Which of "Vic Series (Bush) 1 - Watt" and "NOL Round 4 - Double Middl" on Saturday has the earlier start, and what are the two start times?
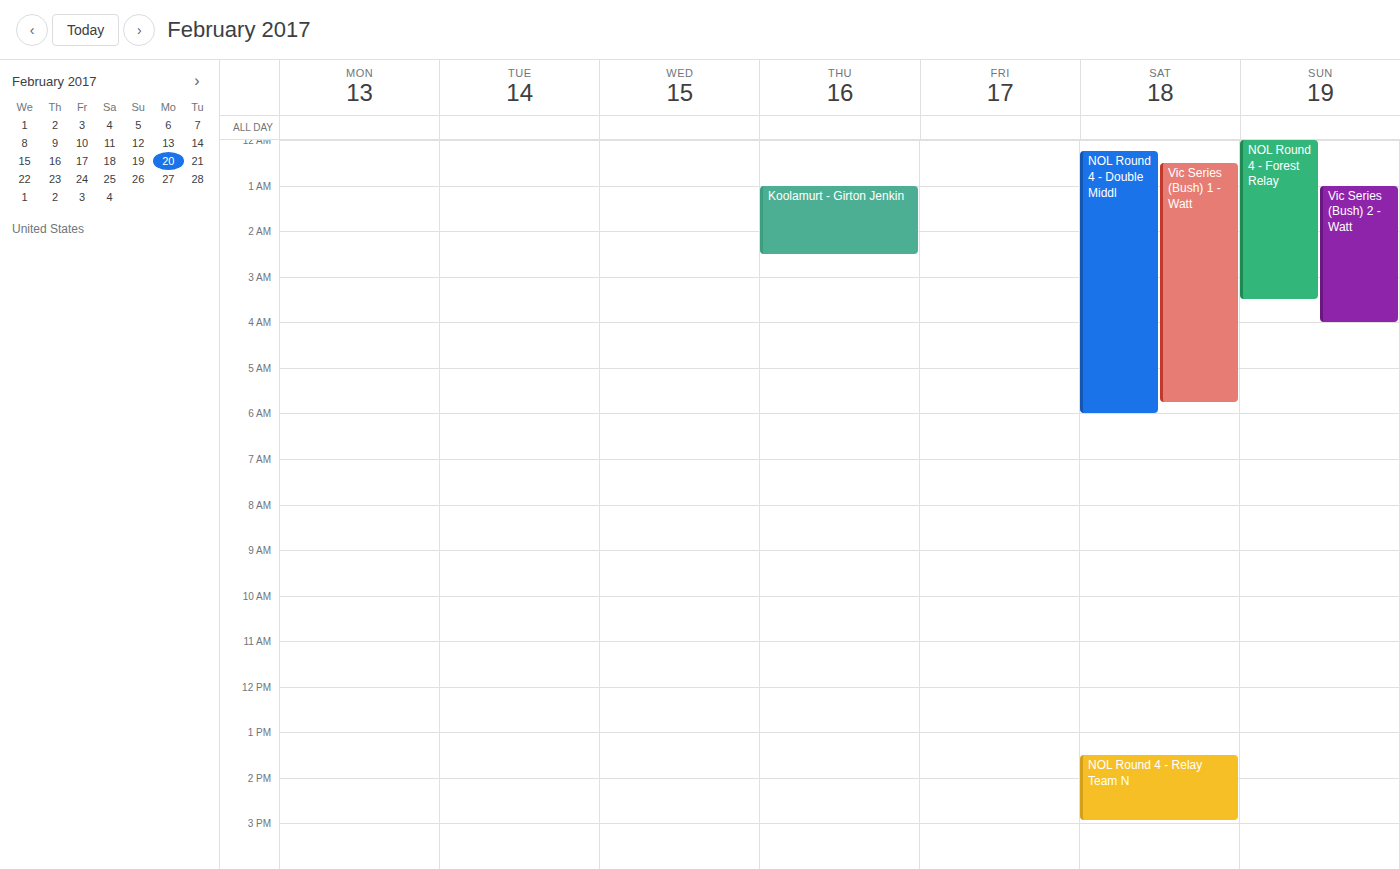
"NOL Round 4 - Double Middl" 12:15 AM; "Vic Series (Bush) 1 - Watt" 12:30 AM.